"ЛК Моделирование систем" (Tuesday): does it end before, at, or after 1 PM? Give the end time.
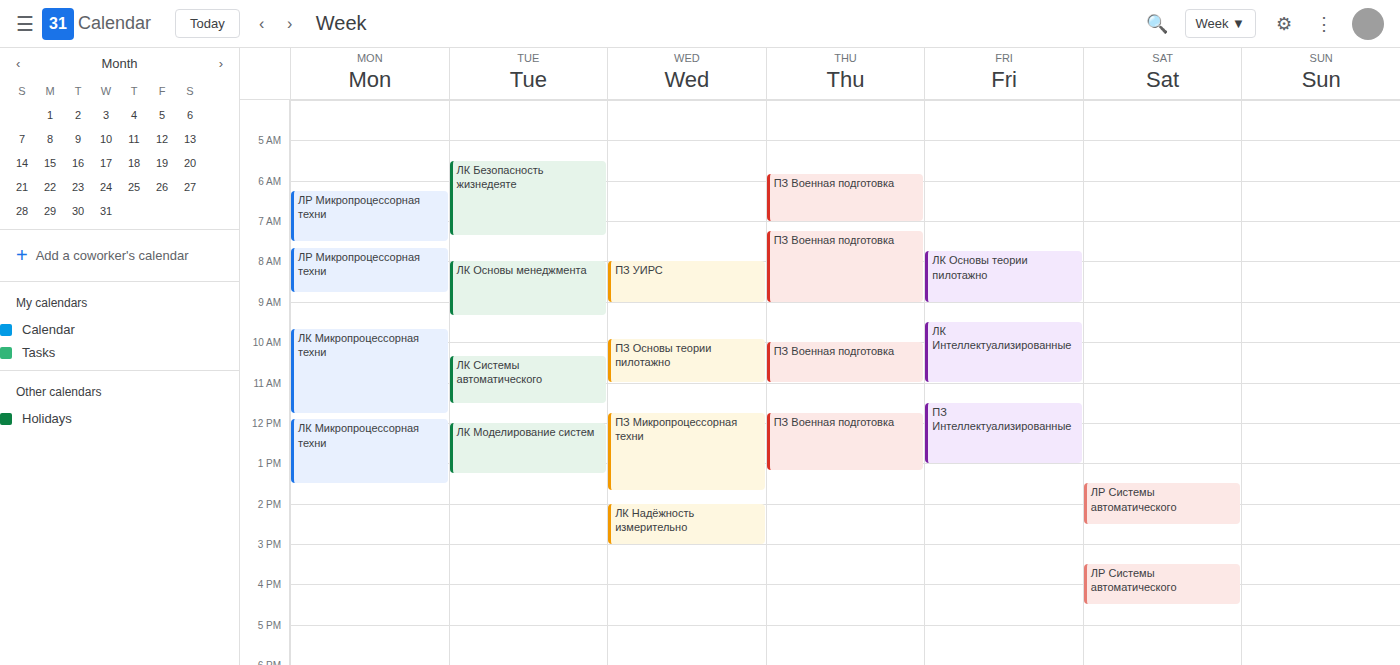
1:15 PM -- after 1 PM, 15 minutes below the 1 PM line.